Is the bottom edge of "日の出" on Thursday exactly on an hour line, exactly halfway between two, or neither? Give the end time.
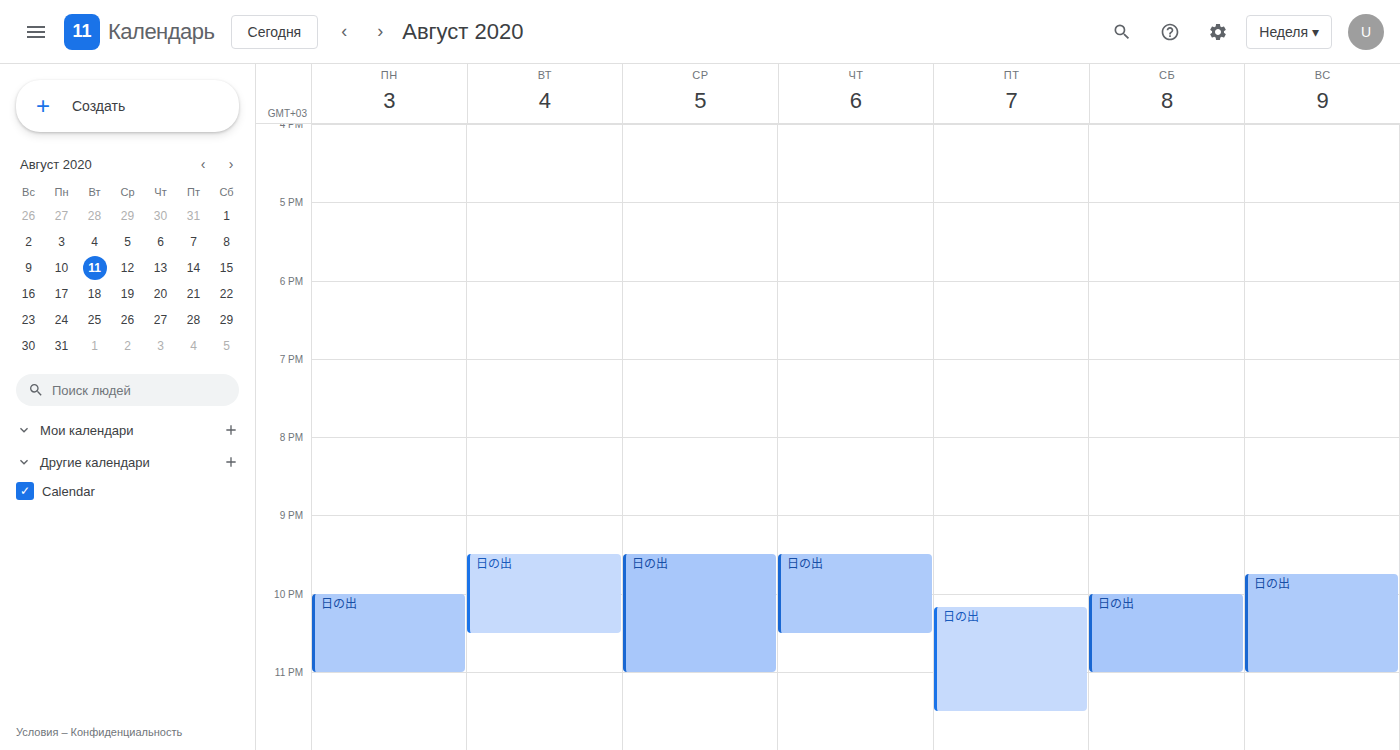
22:30 -- halfway between the 22:00 and 23:00 lines.